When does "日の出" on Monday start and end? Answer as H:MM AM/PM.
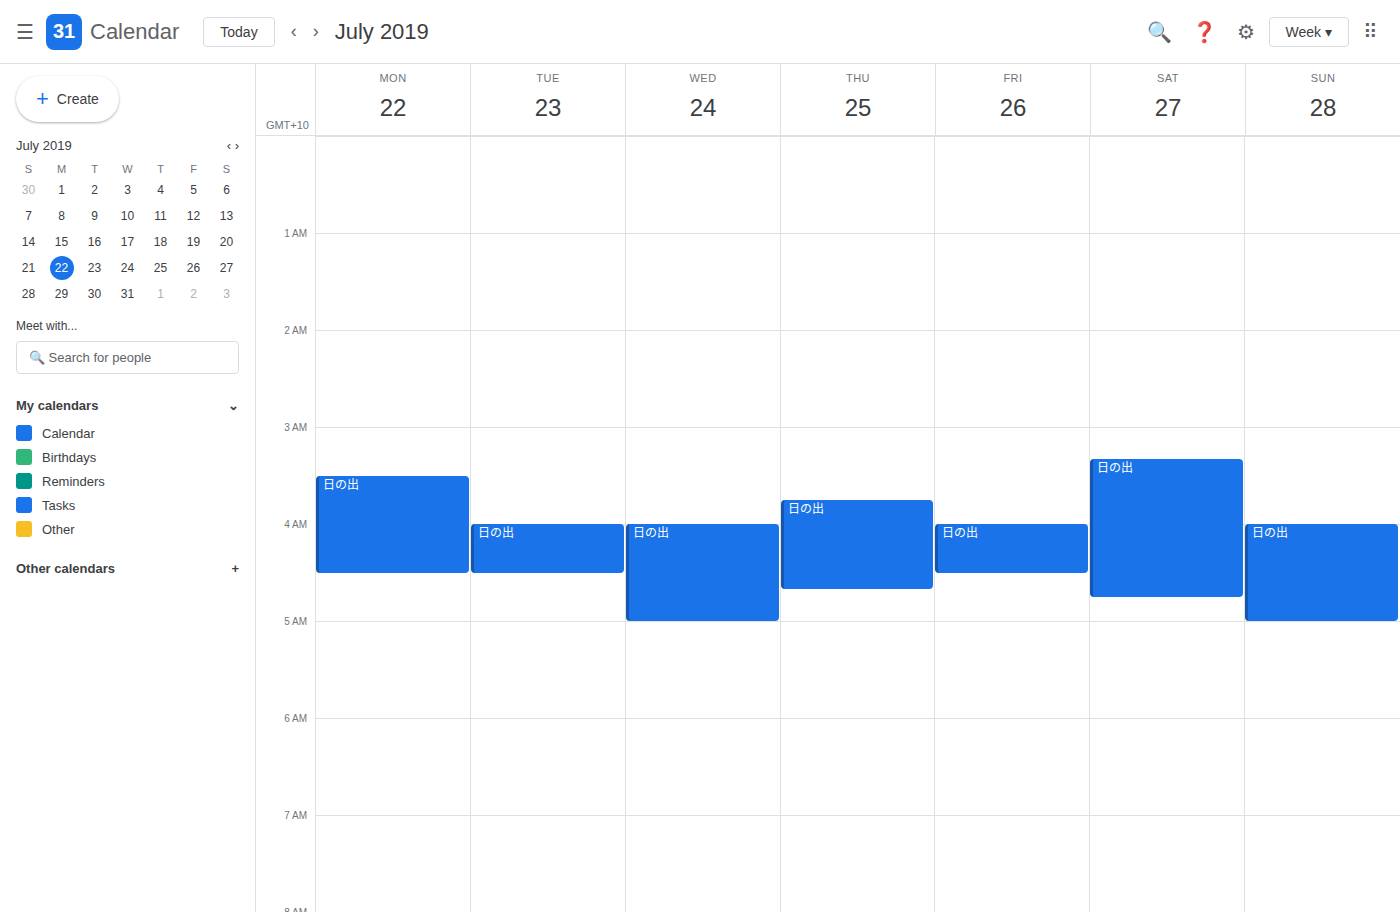
3:30 AM to 4:30 AM